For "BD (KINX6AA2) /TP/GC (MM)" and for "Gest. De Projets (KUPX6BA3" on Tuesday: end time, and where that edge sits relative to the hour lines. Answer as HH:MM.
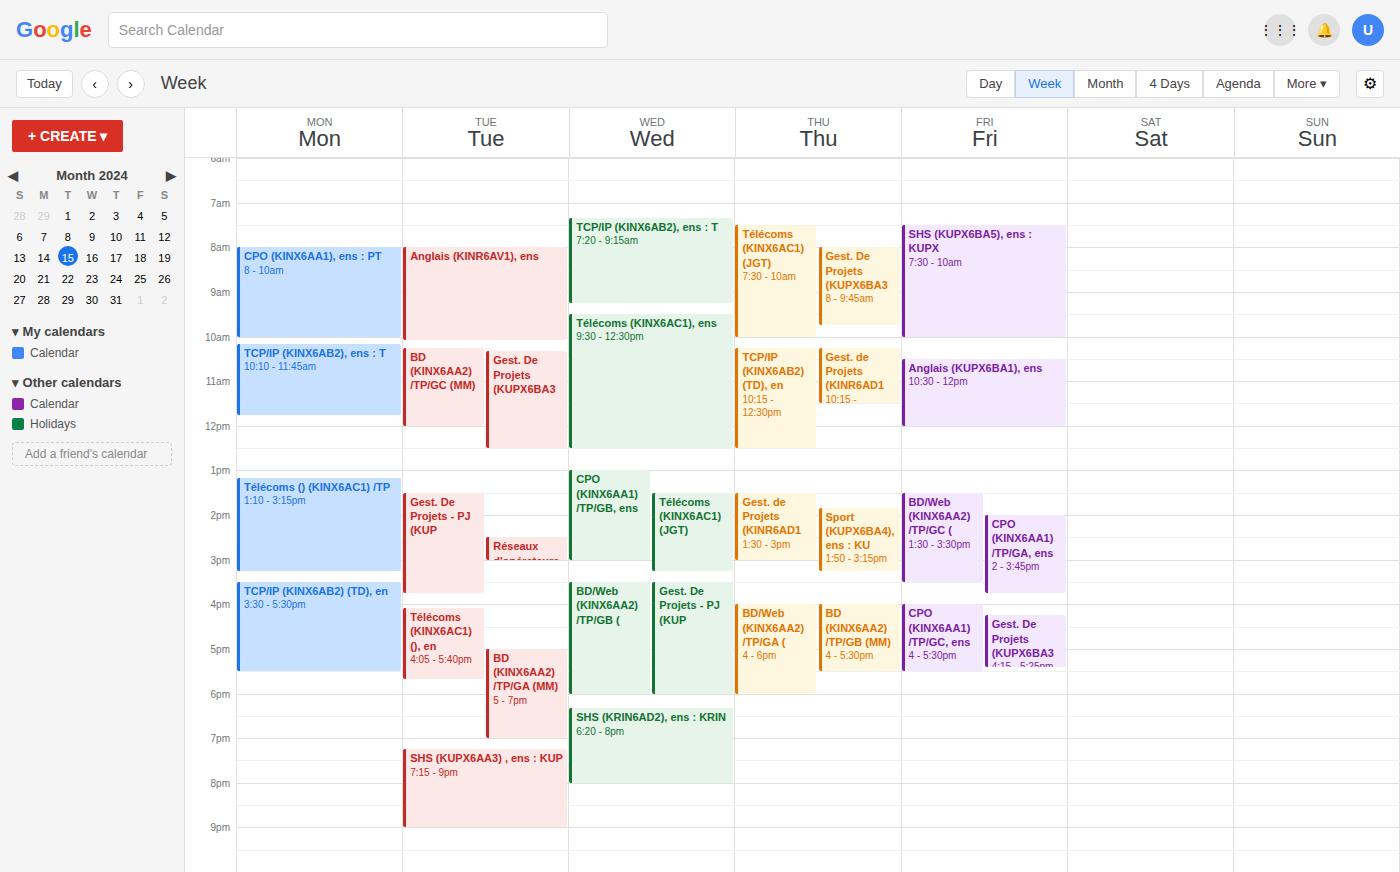
"BD (KINX6AA2) /TP/GC (MM)": 12:00, exactly on the 12:00 line. "Gest. De Projets (KUPX6BA3": 12:30, halfway between the 12:00 and 13:00 lines.